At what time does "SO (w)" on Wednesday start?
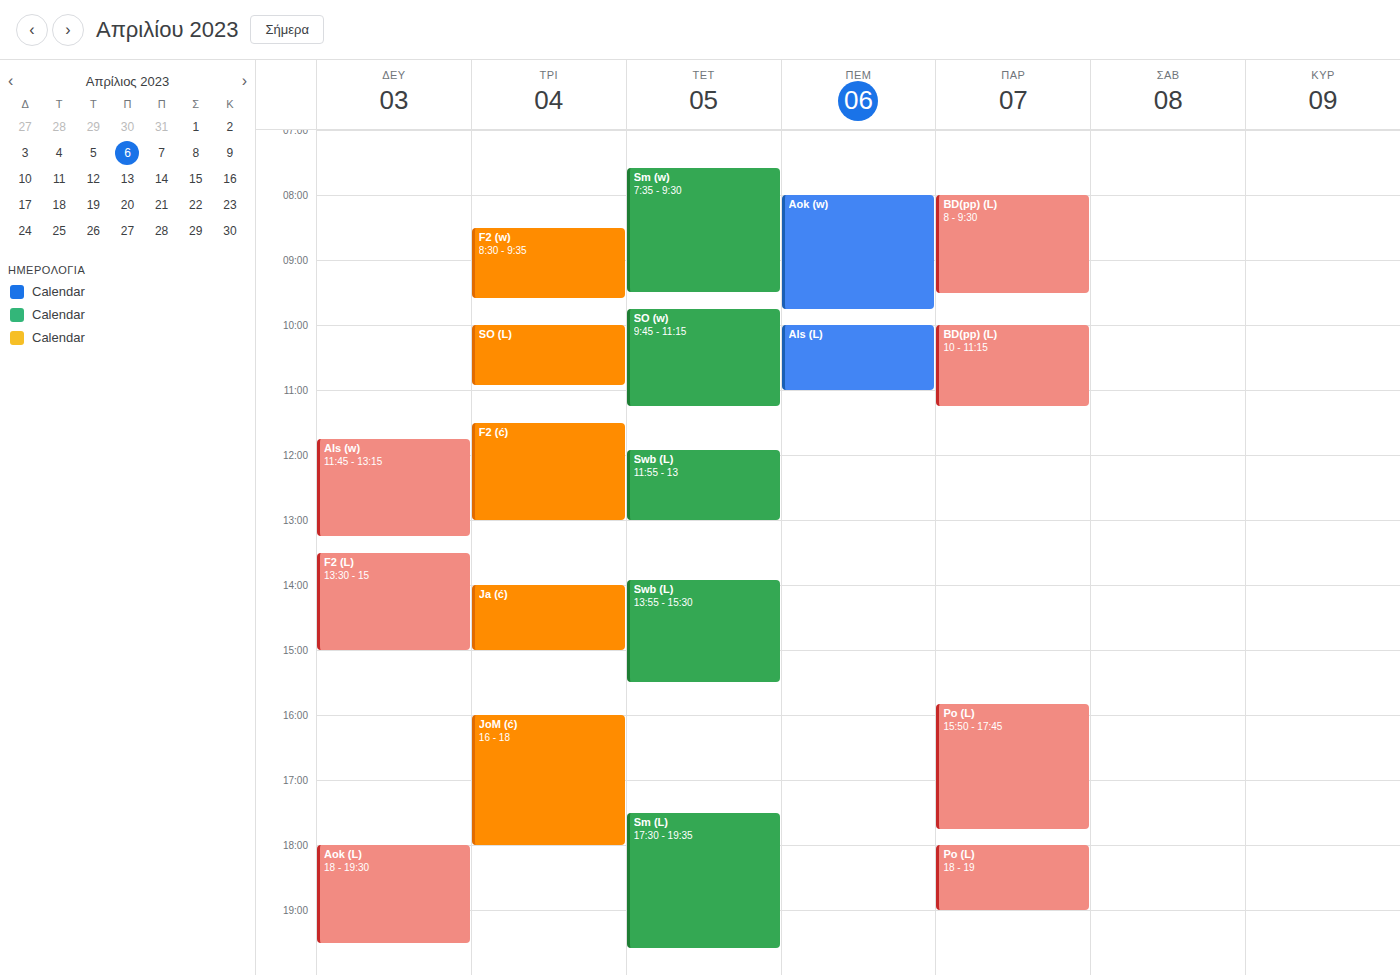
9:45 AM